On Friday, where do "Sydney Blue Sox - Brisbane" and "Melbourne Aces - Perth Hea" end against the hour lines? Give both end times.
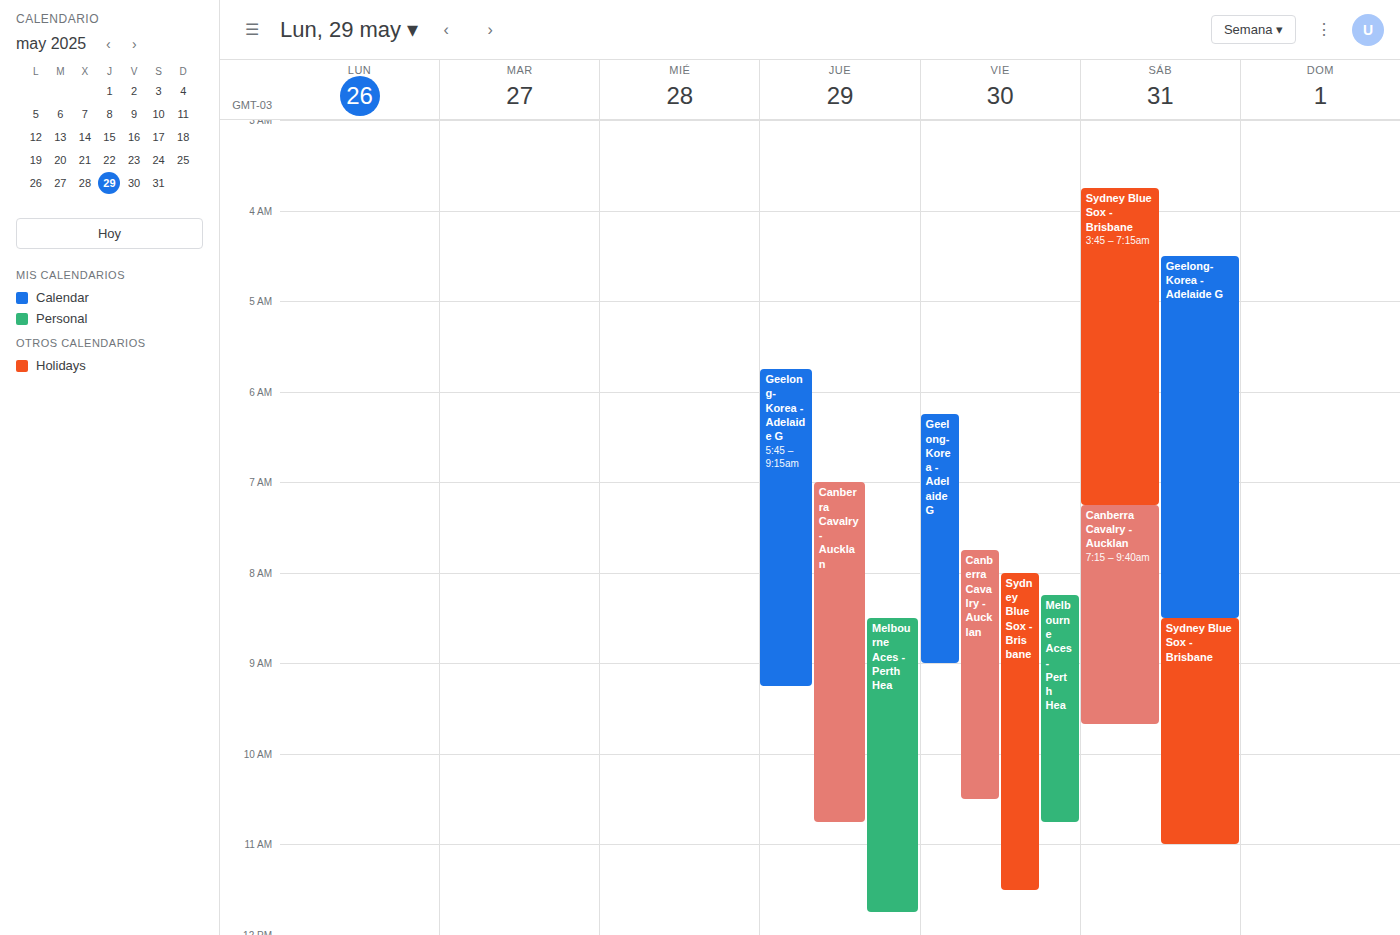
"Sydney Blue Sox - Brisbane": 11:30 AM, halfway between the 11 AM and 12 PM lines. "Melbourne Aces - Perth Hea": 10:45 AM, neither: three quarters of the way from the 10 AM line to the 11 AM line.